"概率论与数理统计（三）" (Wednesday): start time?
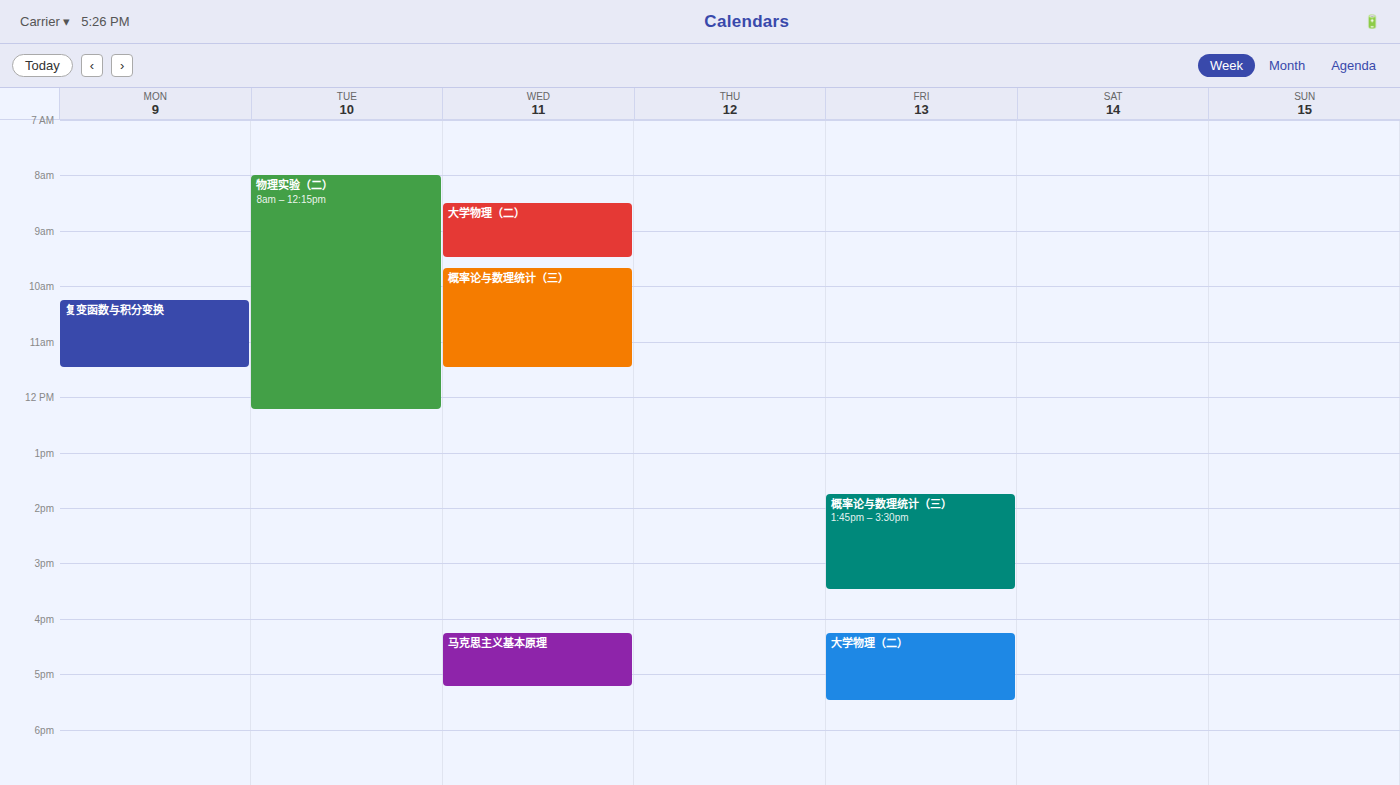
09:40